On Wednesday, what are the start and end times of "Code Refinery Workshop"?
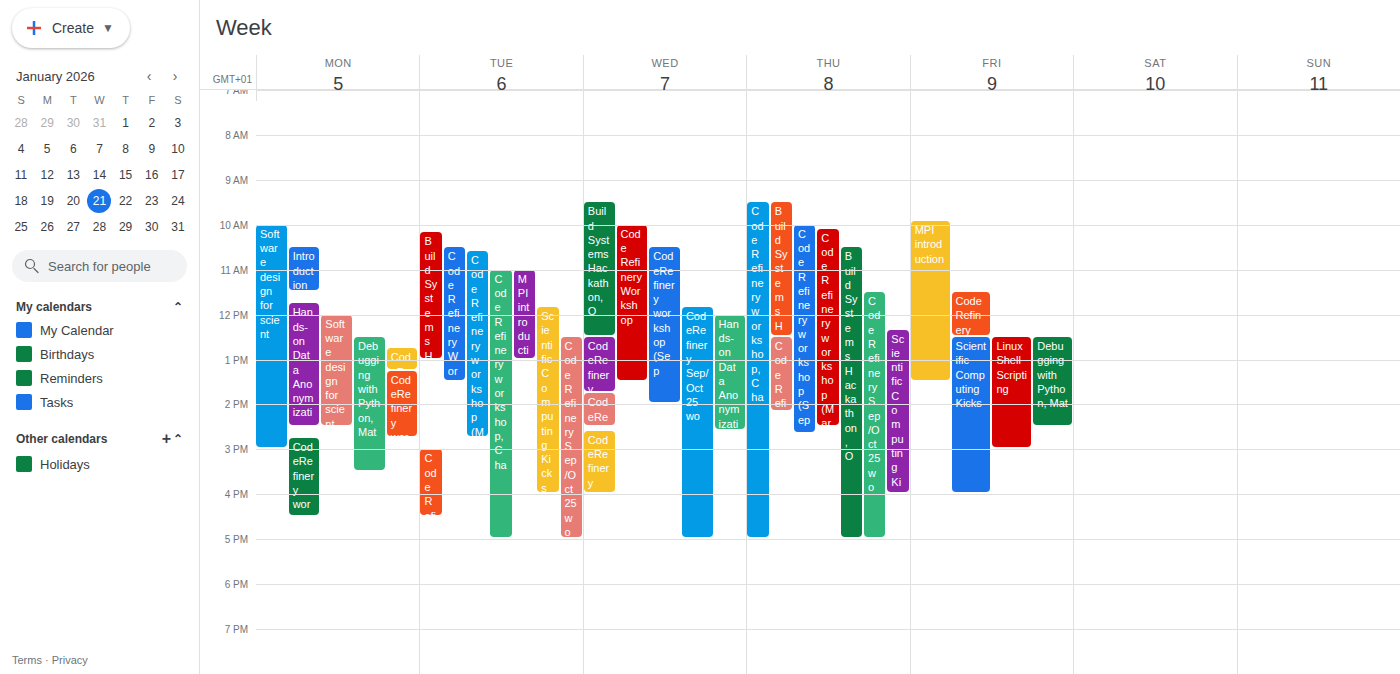
10:00 to 13:30